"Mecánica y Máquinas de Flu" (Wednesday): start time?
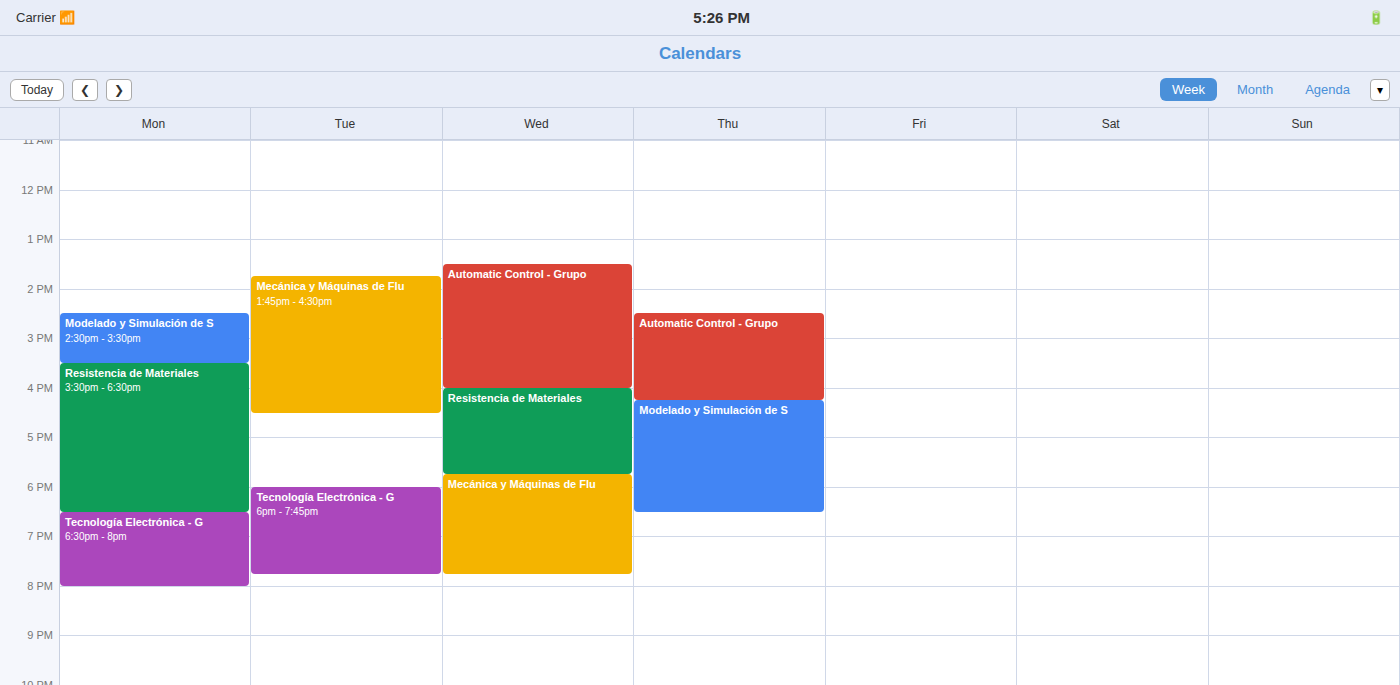
17:45